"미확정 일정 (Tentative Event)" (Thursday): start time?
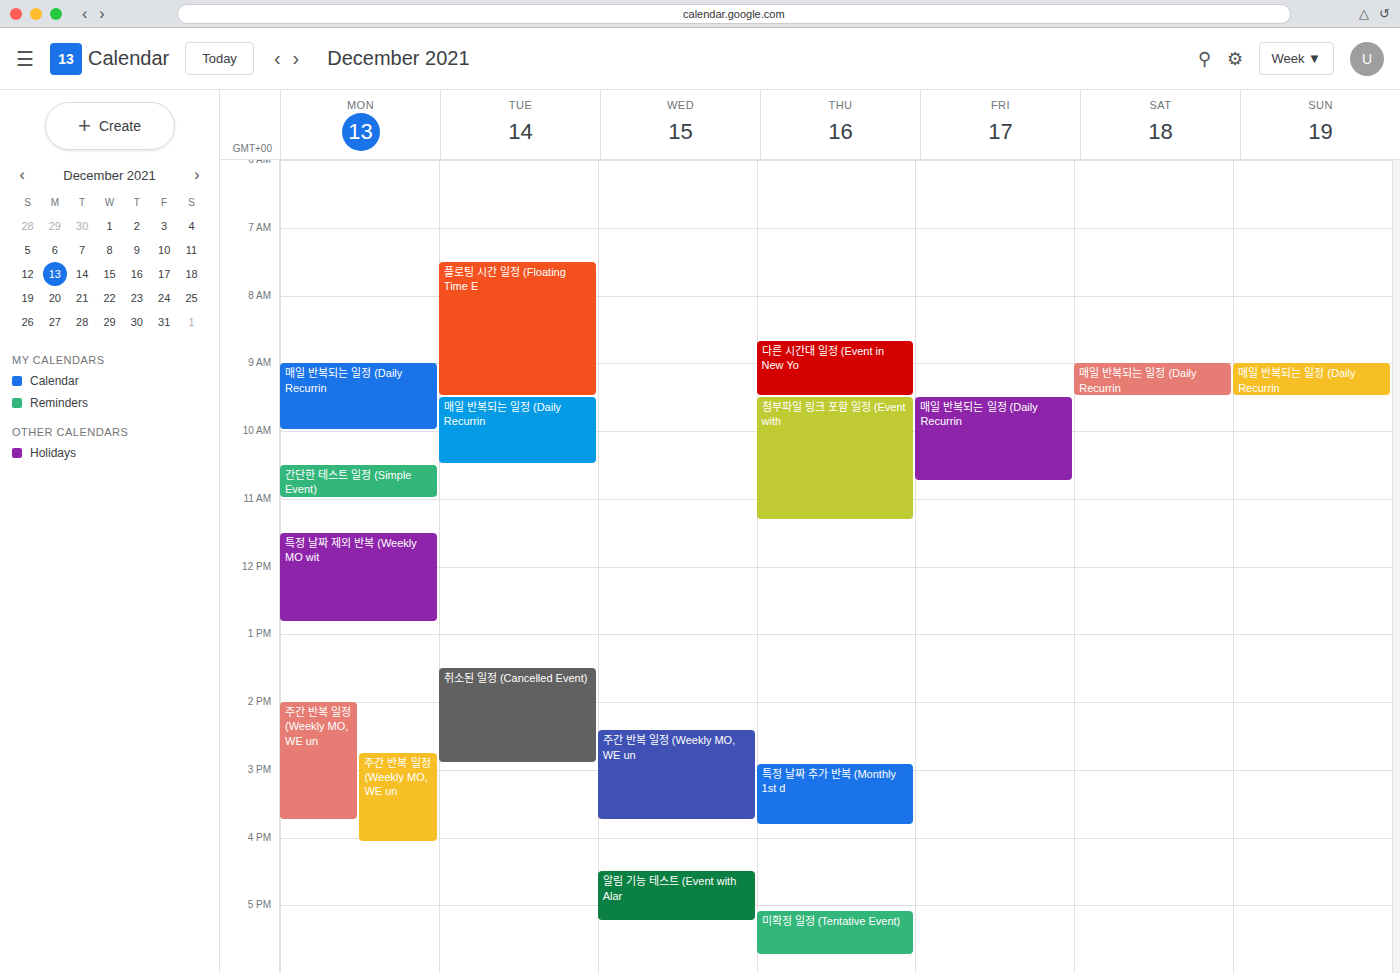
17:05